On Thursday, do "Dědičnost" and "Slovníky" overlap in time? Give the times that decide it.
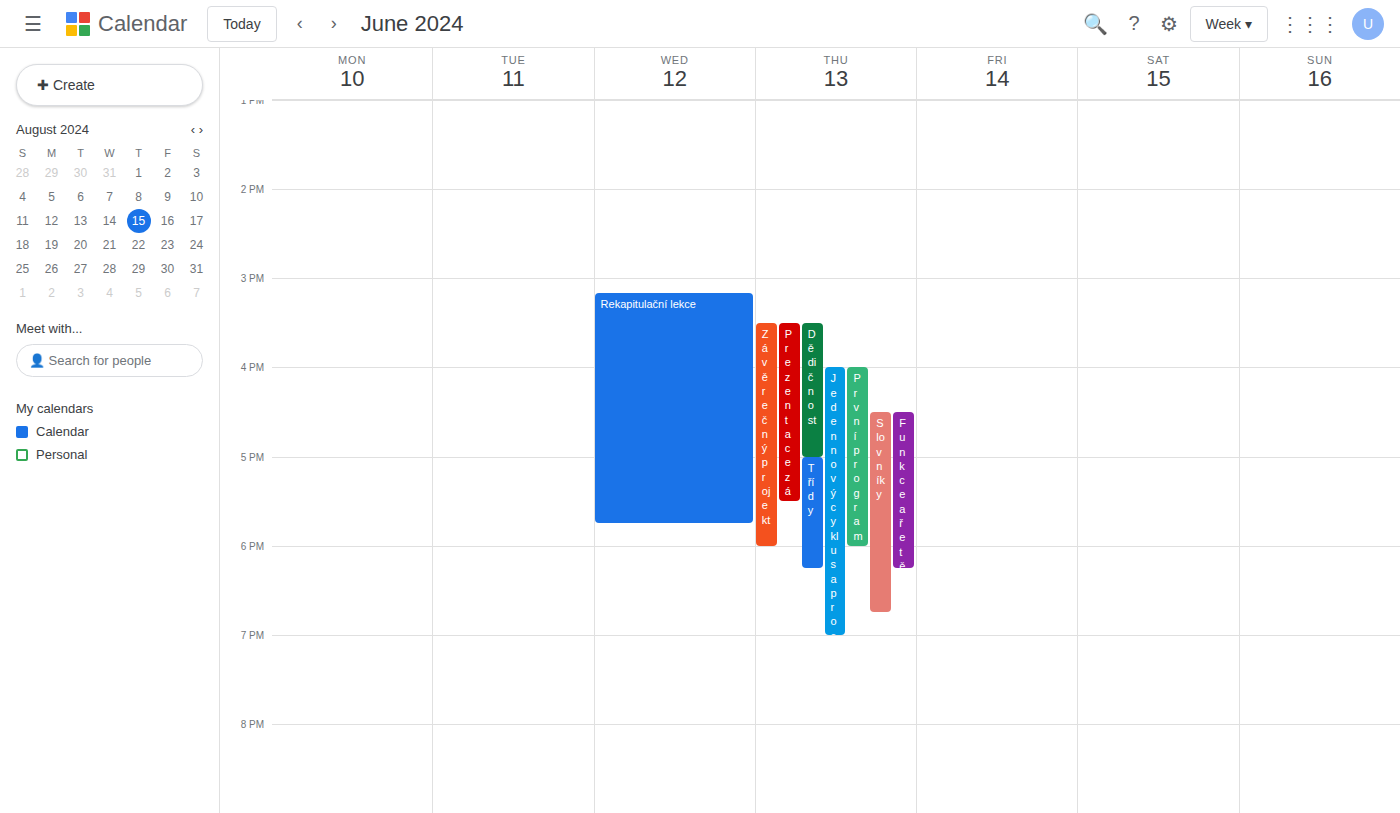
"Slovníky" starts at 4:30 PM, before "Dědičnost" ends at 5:00 PM -- they overlap.